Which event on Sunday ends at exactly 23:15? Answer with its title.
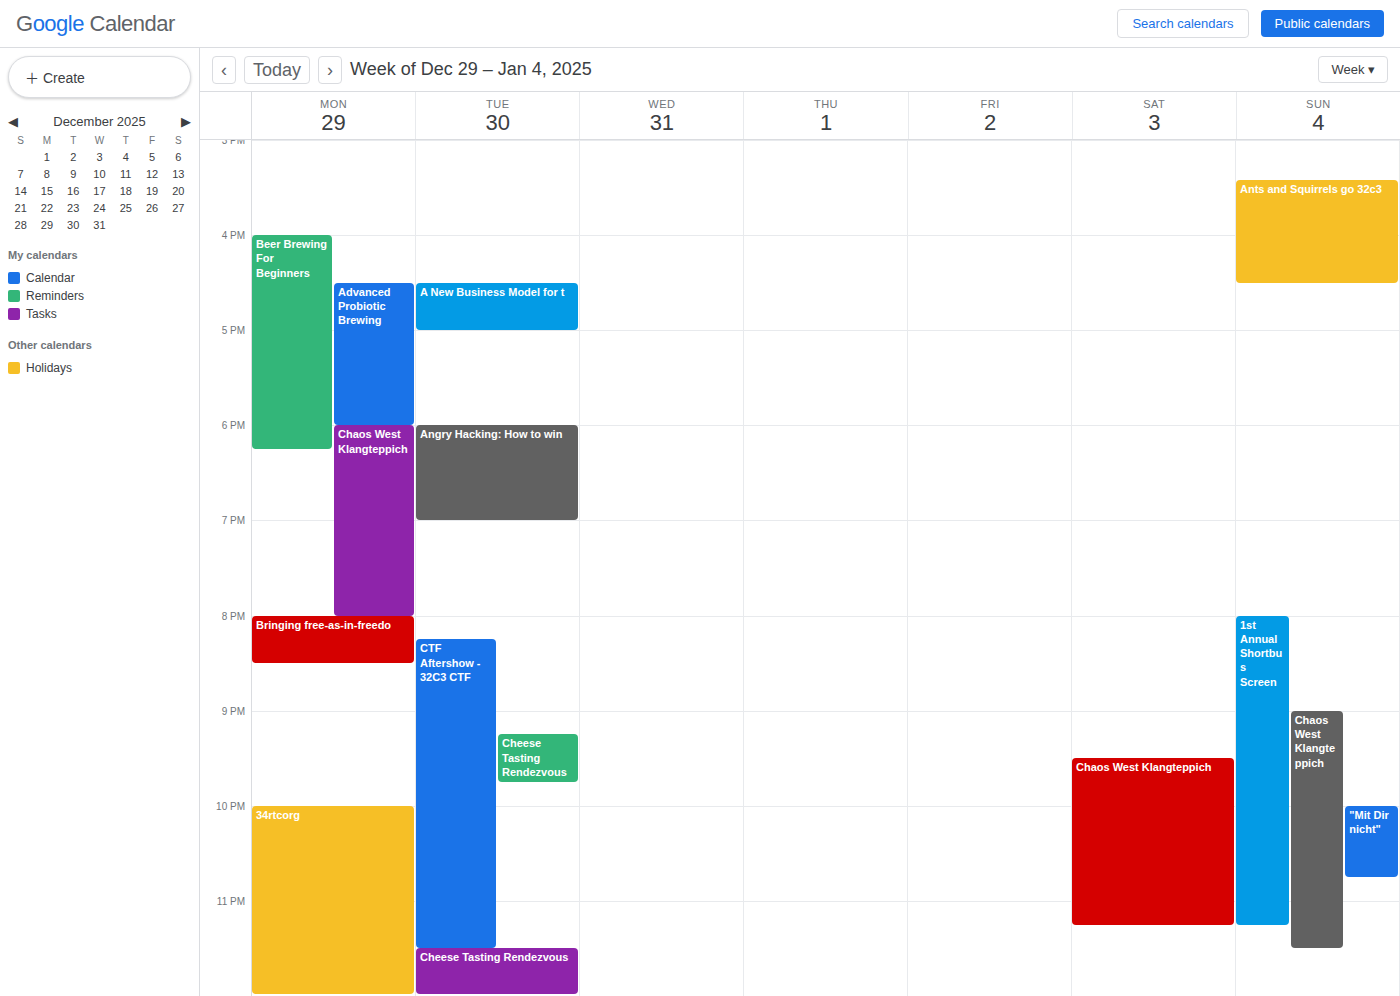
"1st Annual Shortbus Screen"